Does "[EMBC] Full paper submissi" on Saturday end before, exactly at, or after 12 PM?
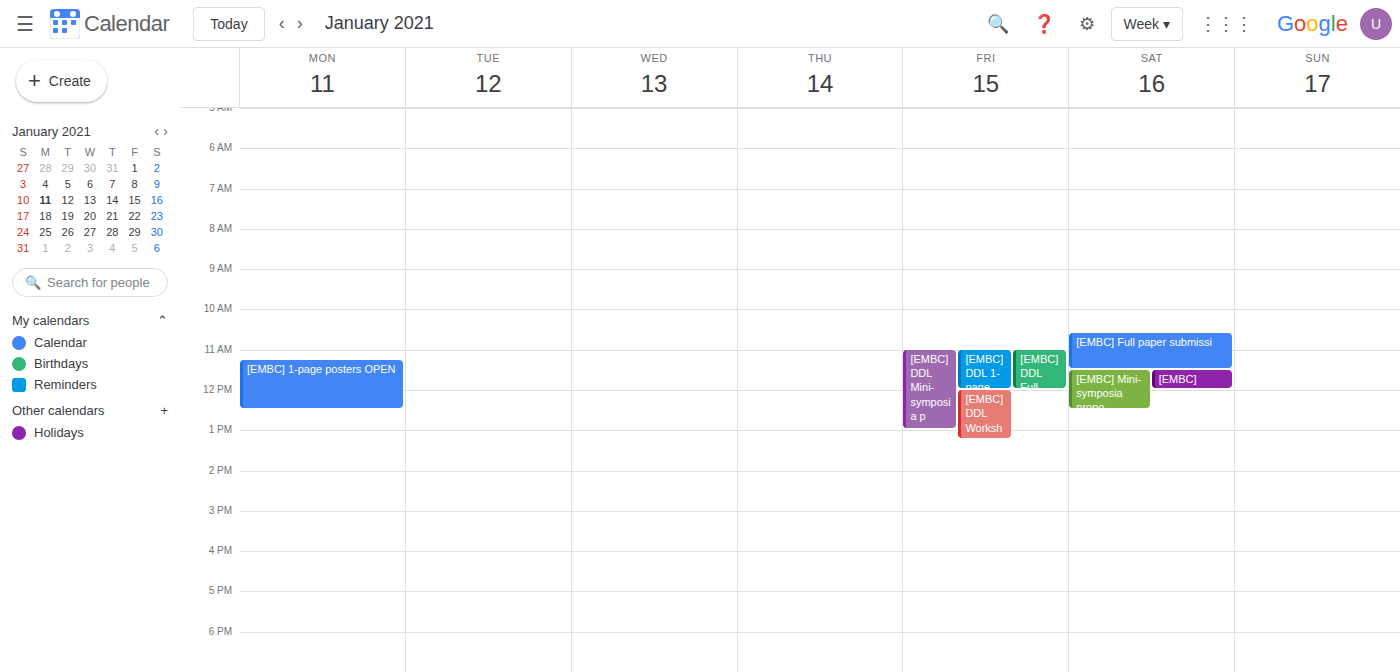
11:30 AM -- before 12 PM, 30 minutes above the 12 PM line.